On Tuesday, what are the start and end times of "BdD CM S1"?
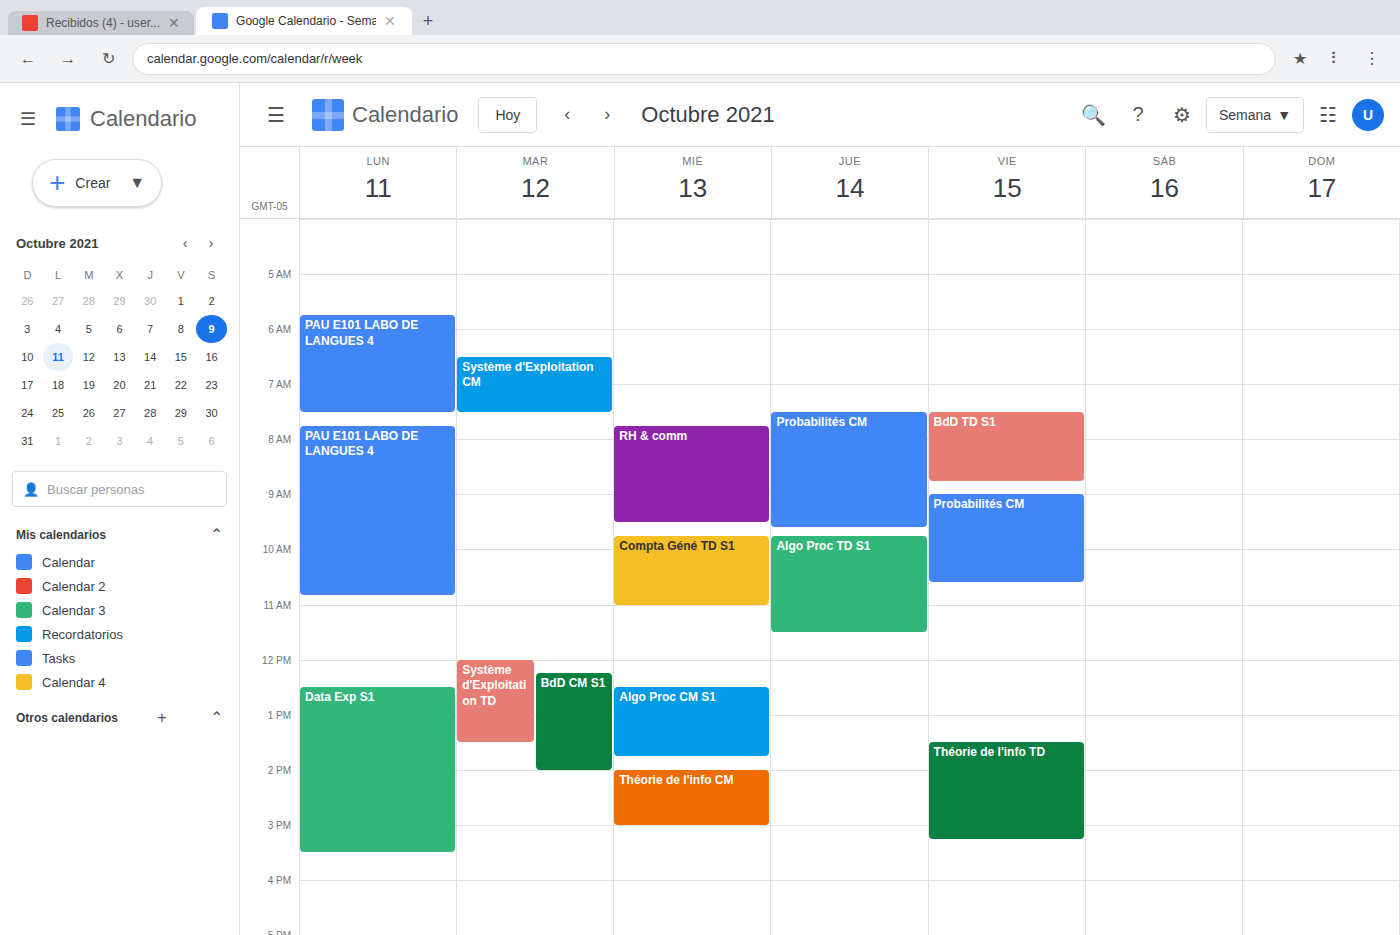
12:15 PM to 2:00 PM